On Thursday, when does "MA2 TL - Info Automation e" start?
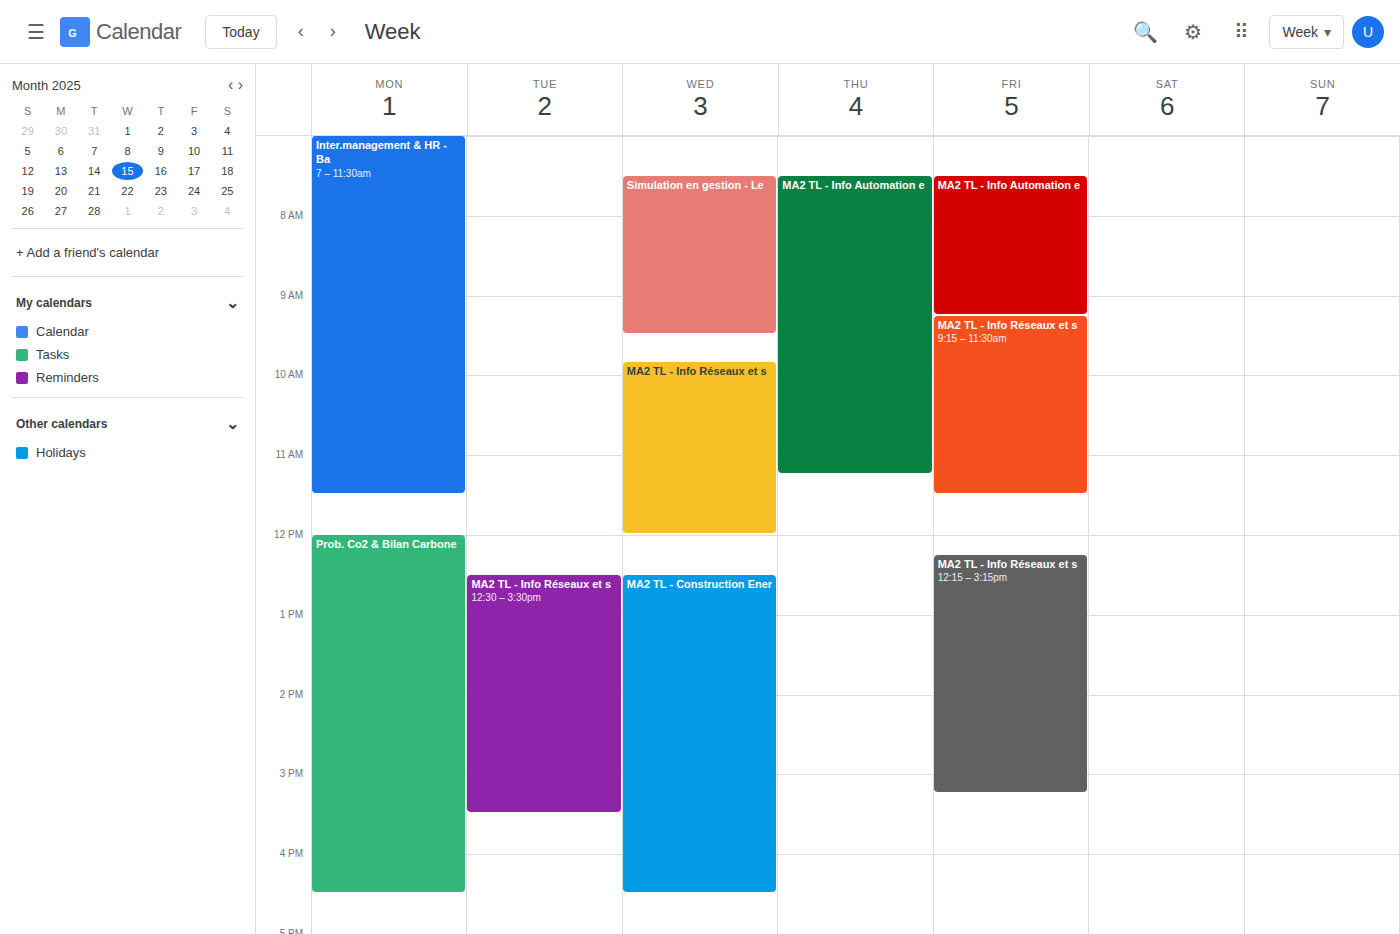
7:30 AM